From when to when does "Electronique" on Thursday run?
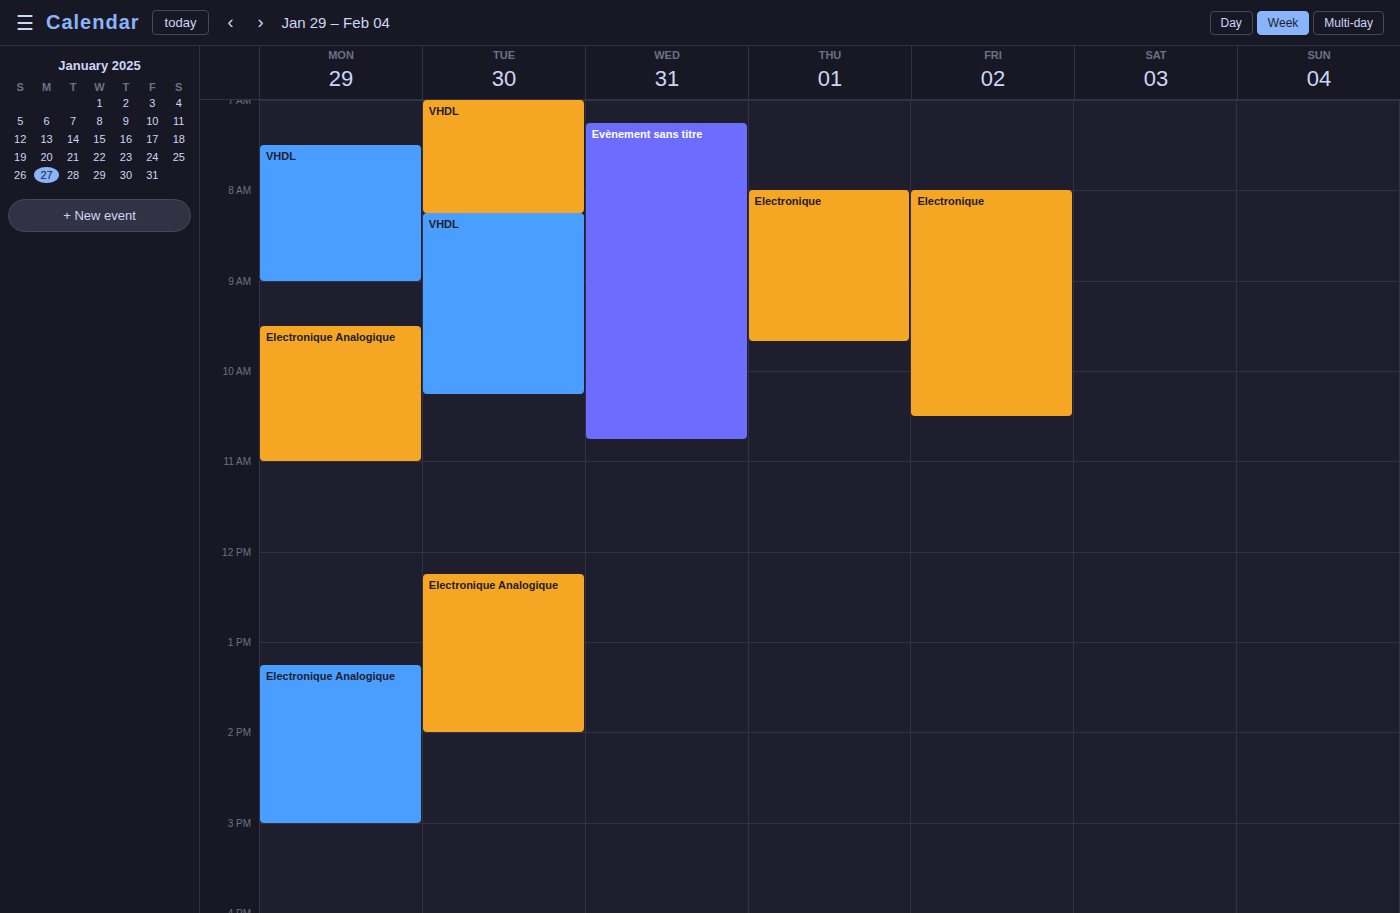
8:00 AM to 9:40 AM